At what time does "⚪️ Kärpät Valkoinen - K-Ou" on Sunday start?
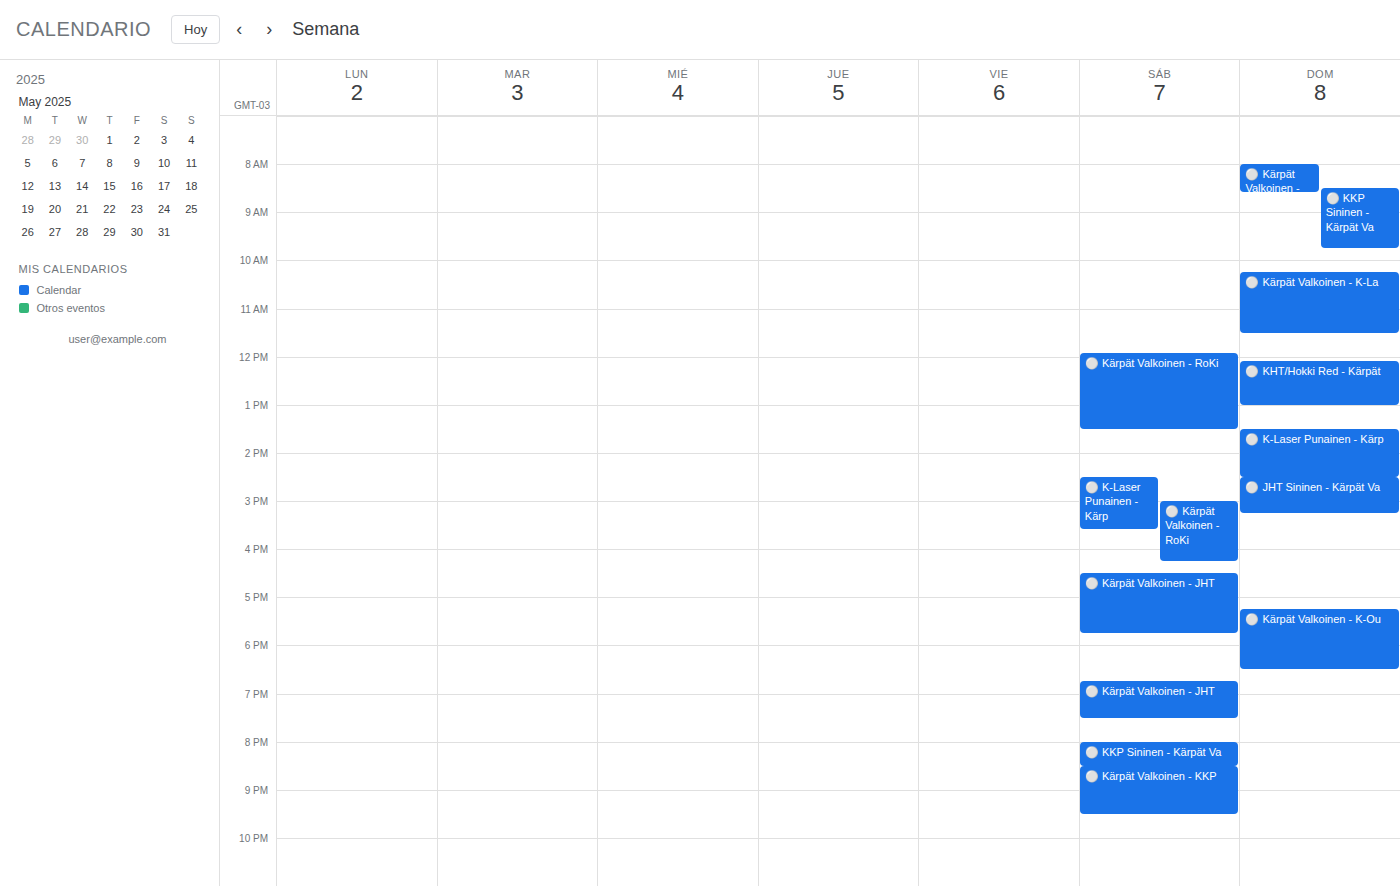
5:15 PM